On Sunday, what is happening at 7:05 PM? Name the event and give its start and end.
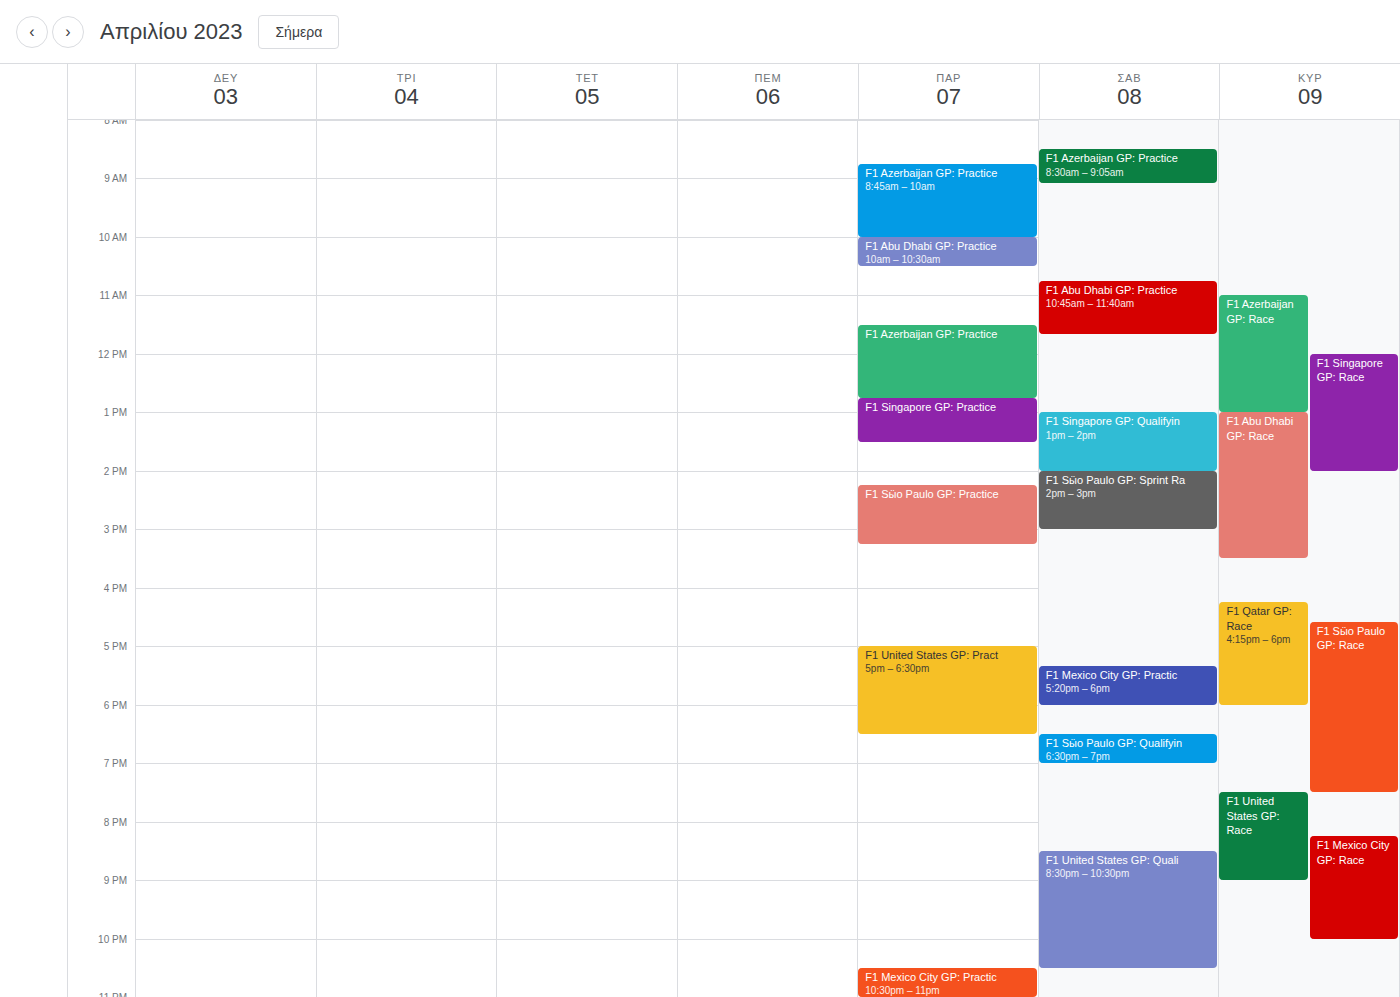
"F1 Sӹo Paulo GP: Race", 4:35 PM to 7:30 PM